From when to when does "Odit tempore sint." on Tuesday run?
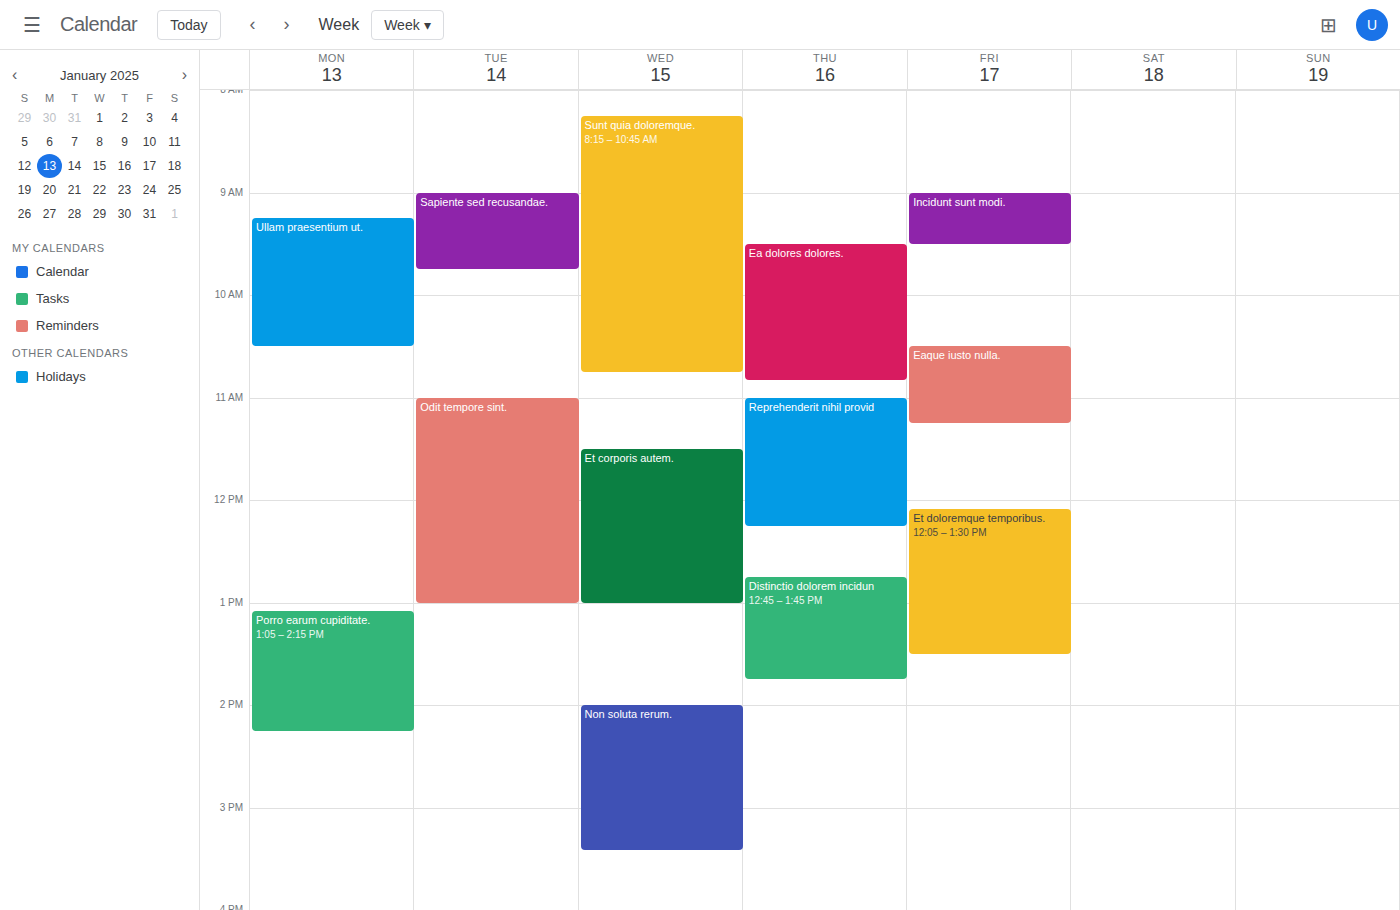
11:00 AM to 1:00 PM